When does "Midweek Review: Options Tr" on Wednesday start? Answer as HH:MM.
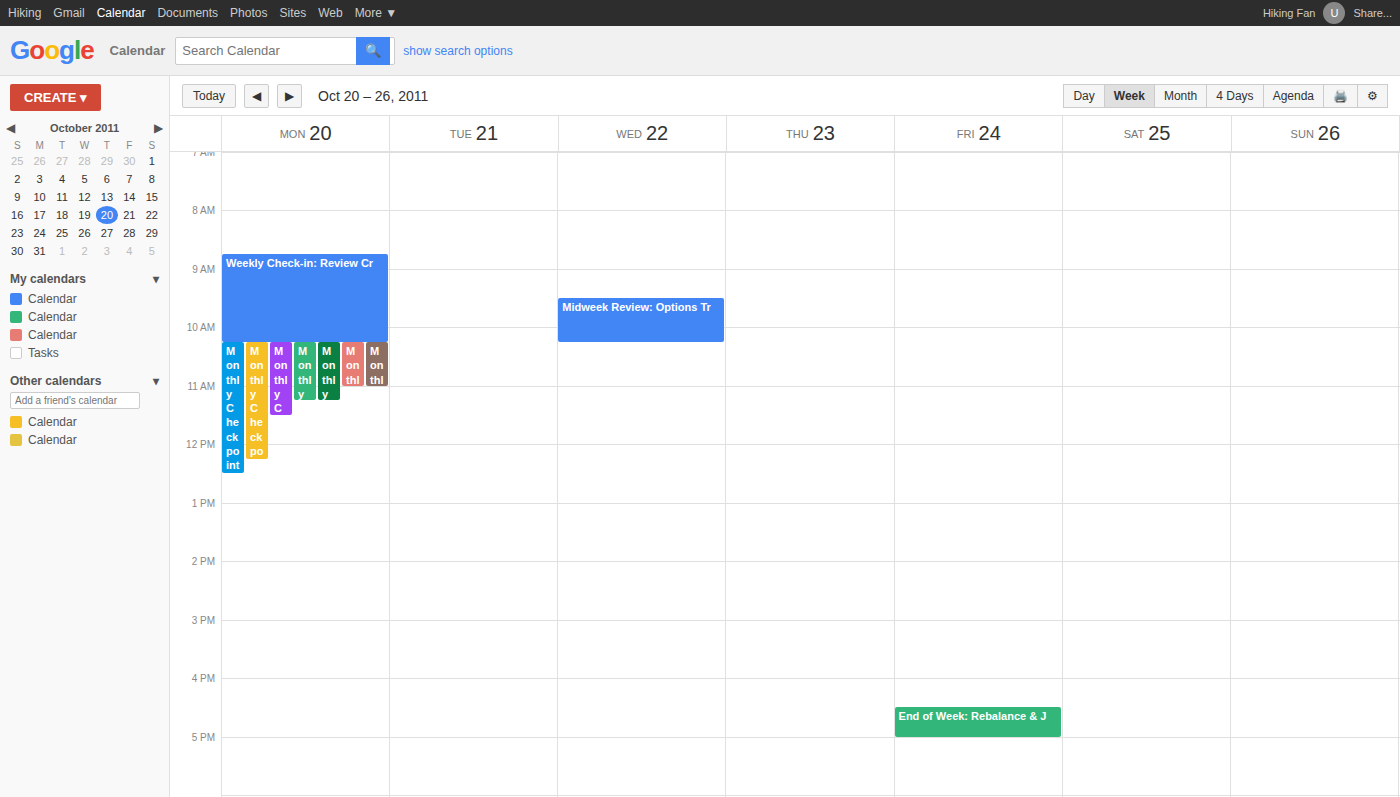
09:30